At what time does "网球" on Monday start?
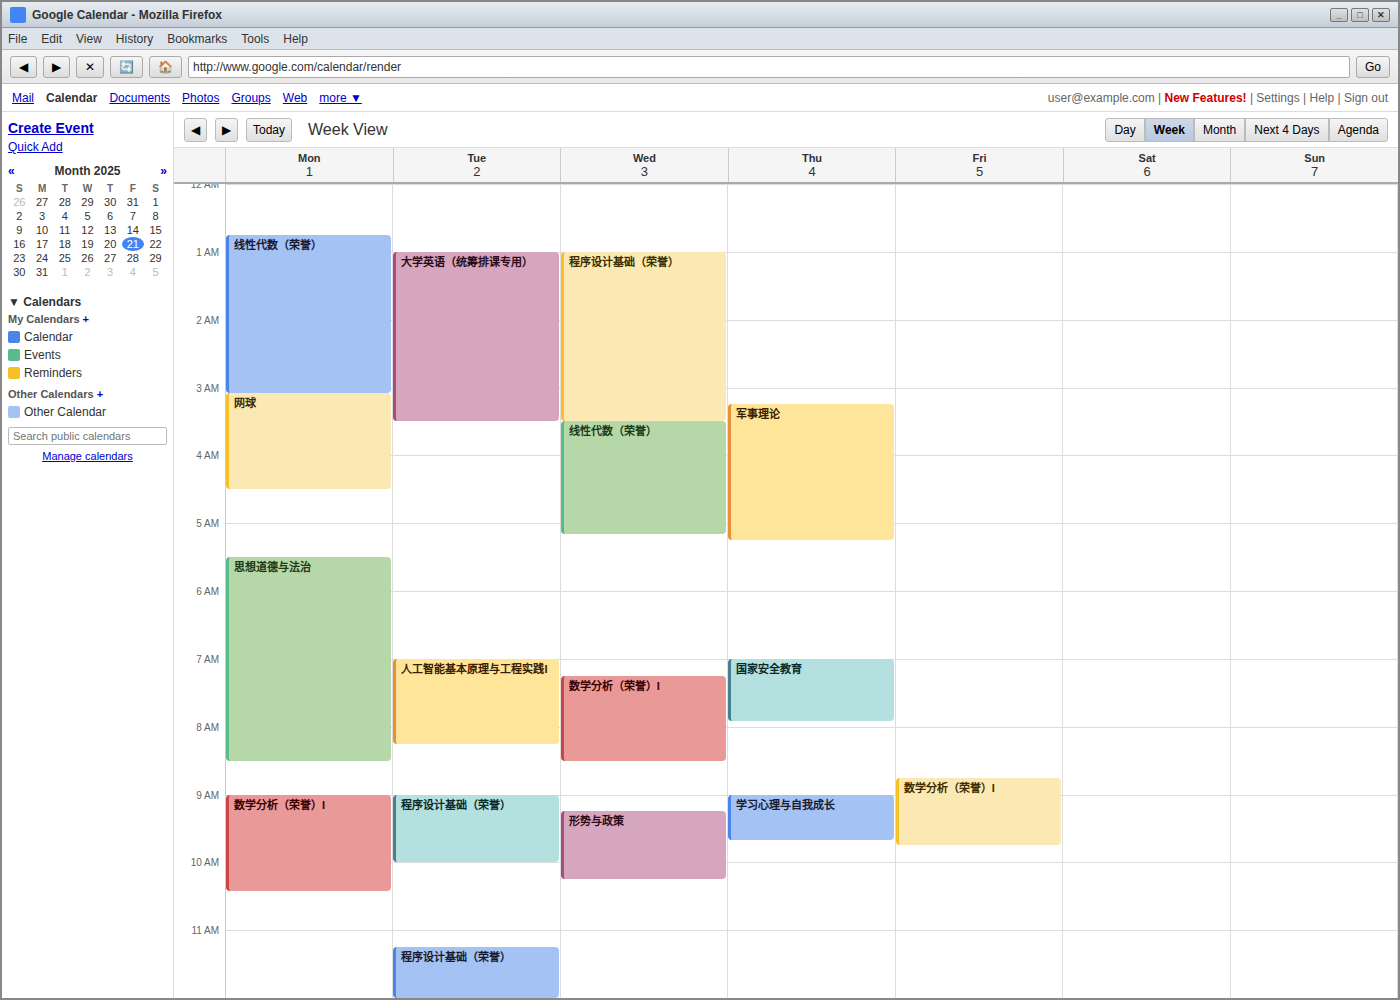
3:05 AM